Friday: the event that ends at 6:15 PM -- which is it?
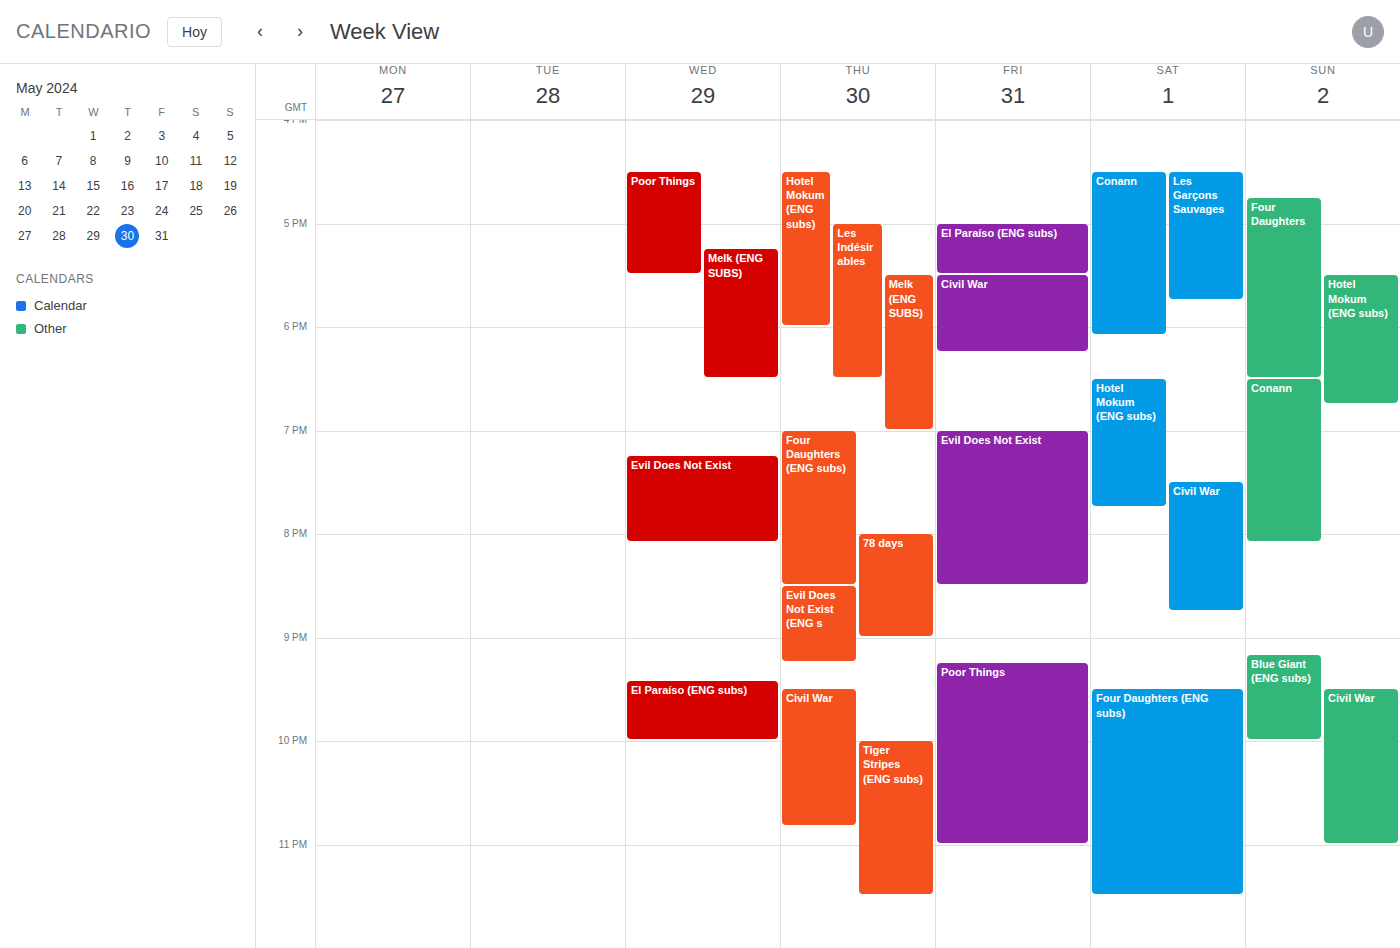
"Civil War"